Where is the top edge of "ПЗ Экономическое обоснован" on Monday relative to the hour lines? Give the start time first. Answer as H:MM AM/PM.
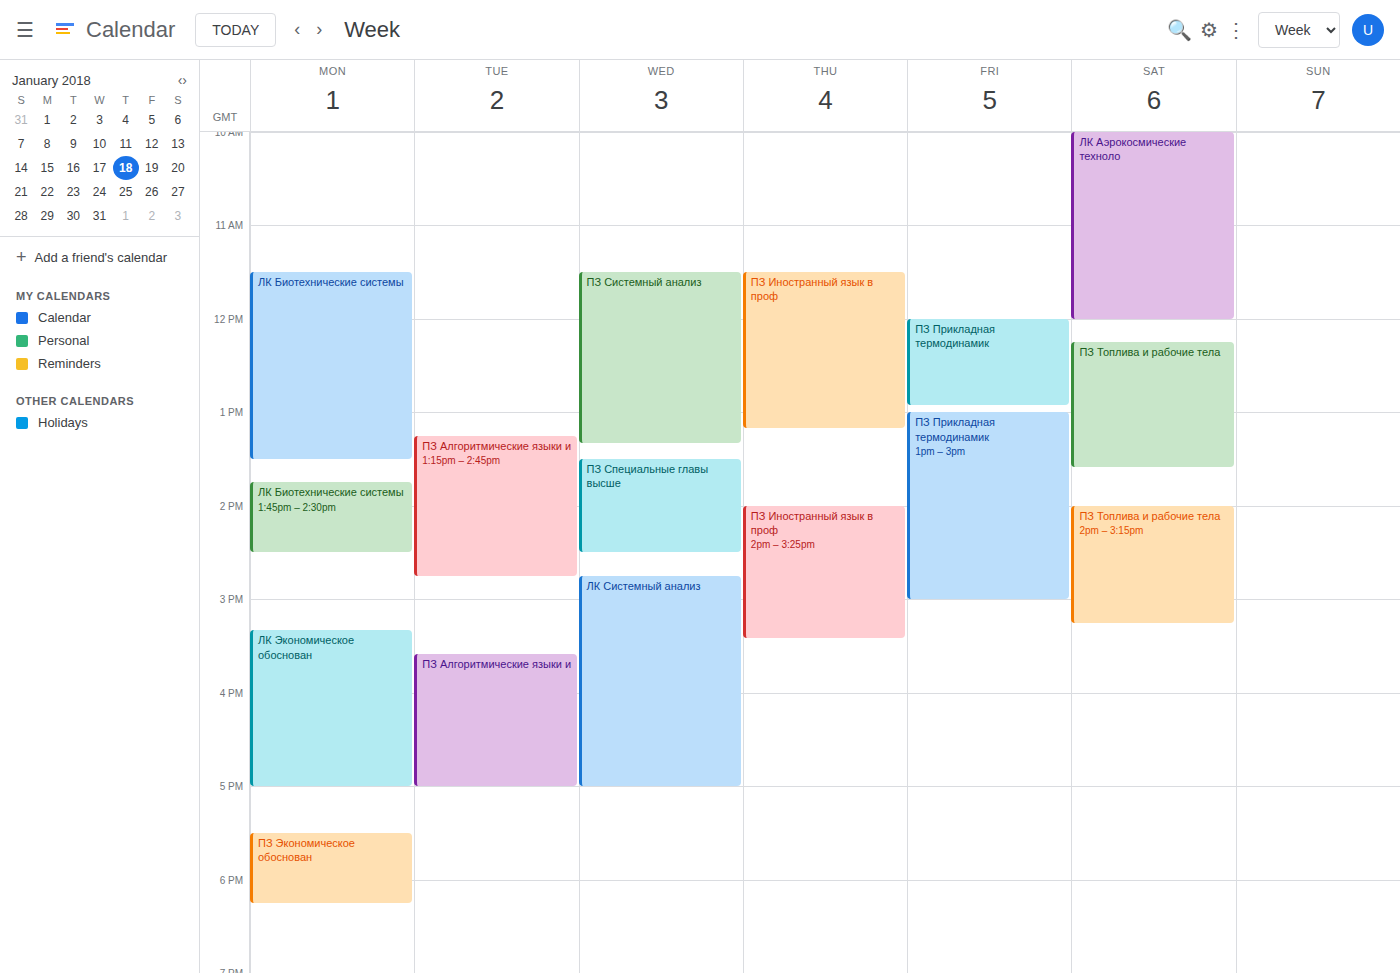
5:30 PM -- halfway between the 5 PM and 6 PM lines.